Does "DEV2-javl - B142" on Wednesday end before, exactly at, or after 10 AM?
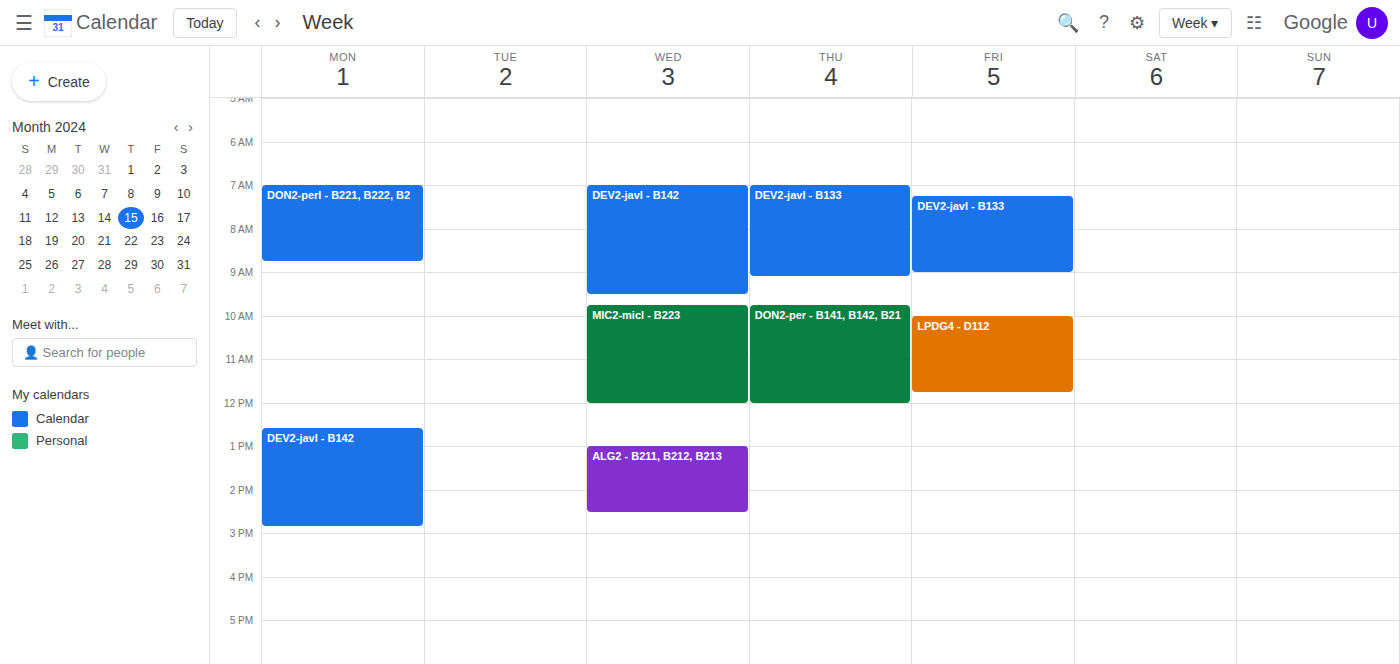
9:30 AM -- before 10 AM, 30 minutes above the 10 AM line.